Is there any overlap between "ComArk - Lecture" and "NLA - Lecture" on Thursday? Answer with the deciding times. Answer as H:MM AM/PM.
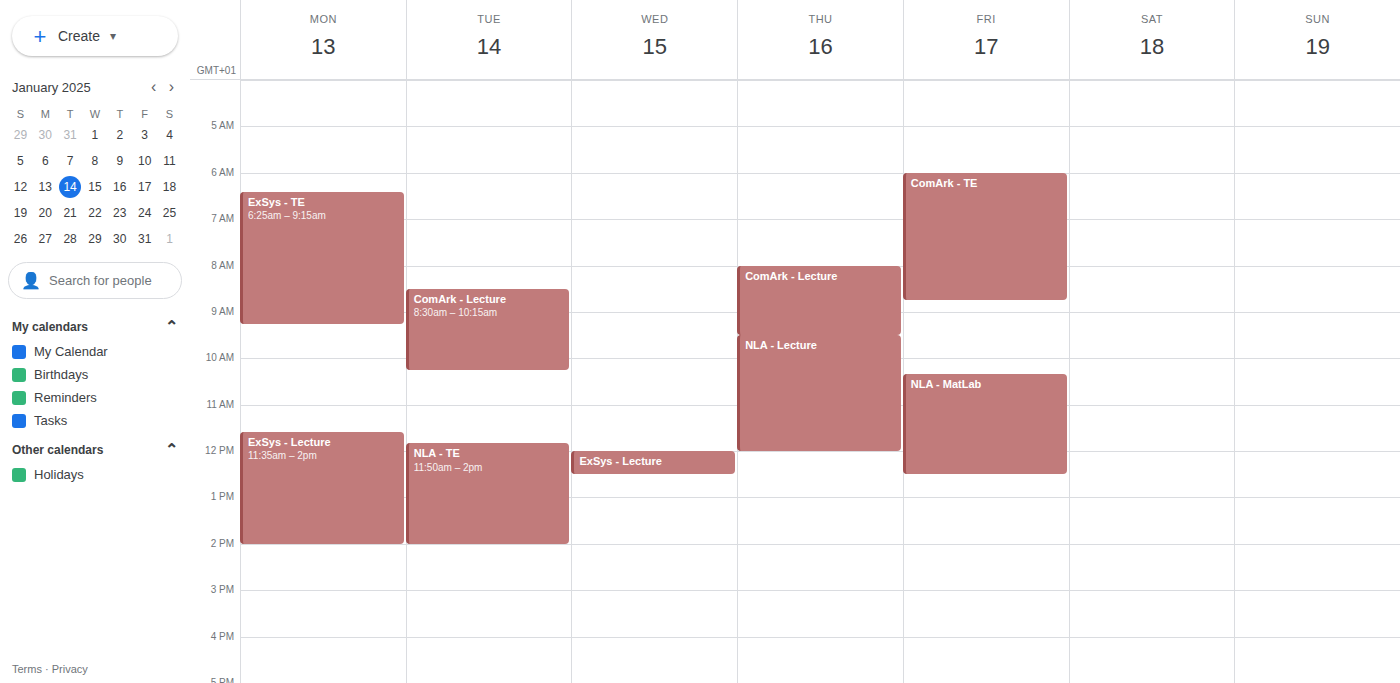
"ComArk - Lecture" ends at 9:30 AM, exactly when "NLA - Lecture" starts -- they touch but do not overlap.